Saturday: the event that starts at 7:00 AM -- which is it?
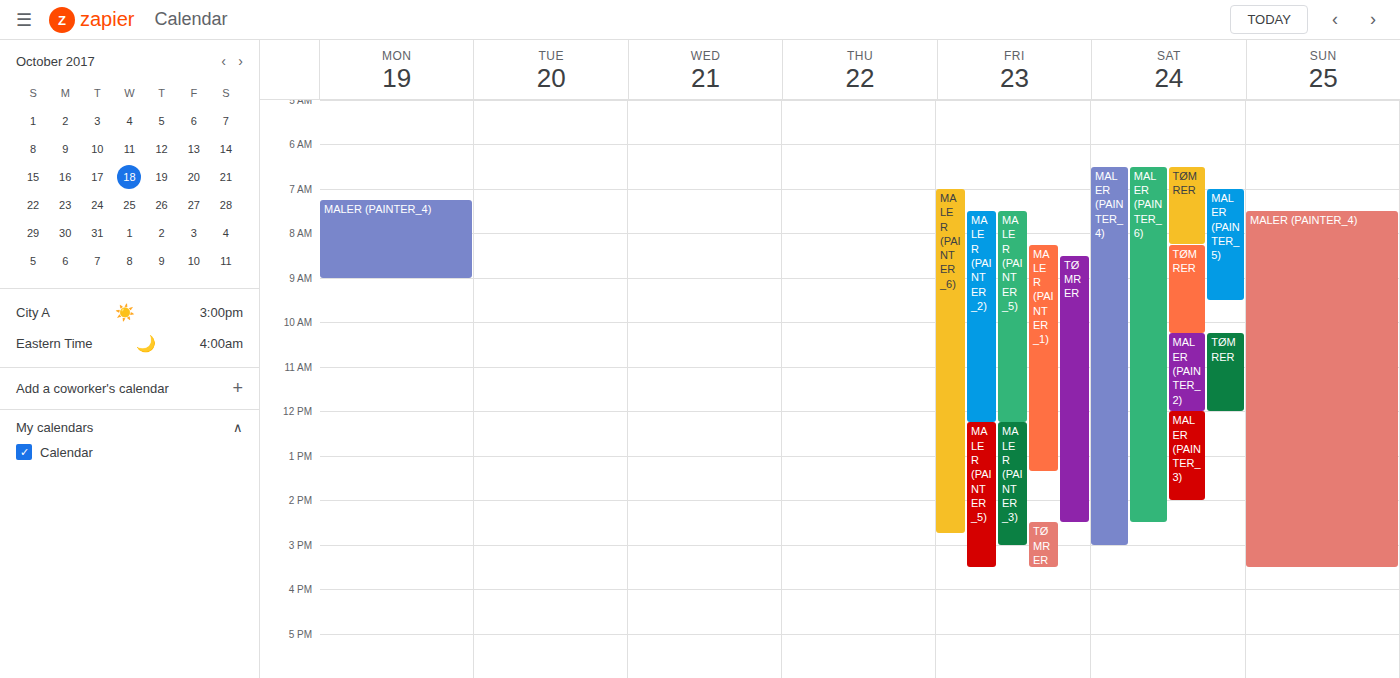
"MALER (PAINTER_5)"